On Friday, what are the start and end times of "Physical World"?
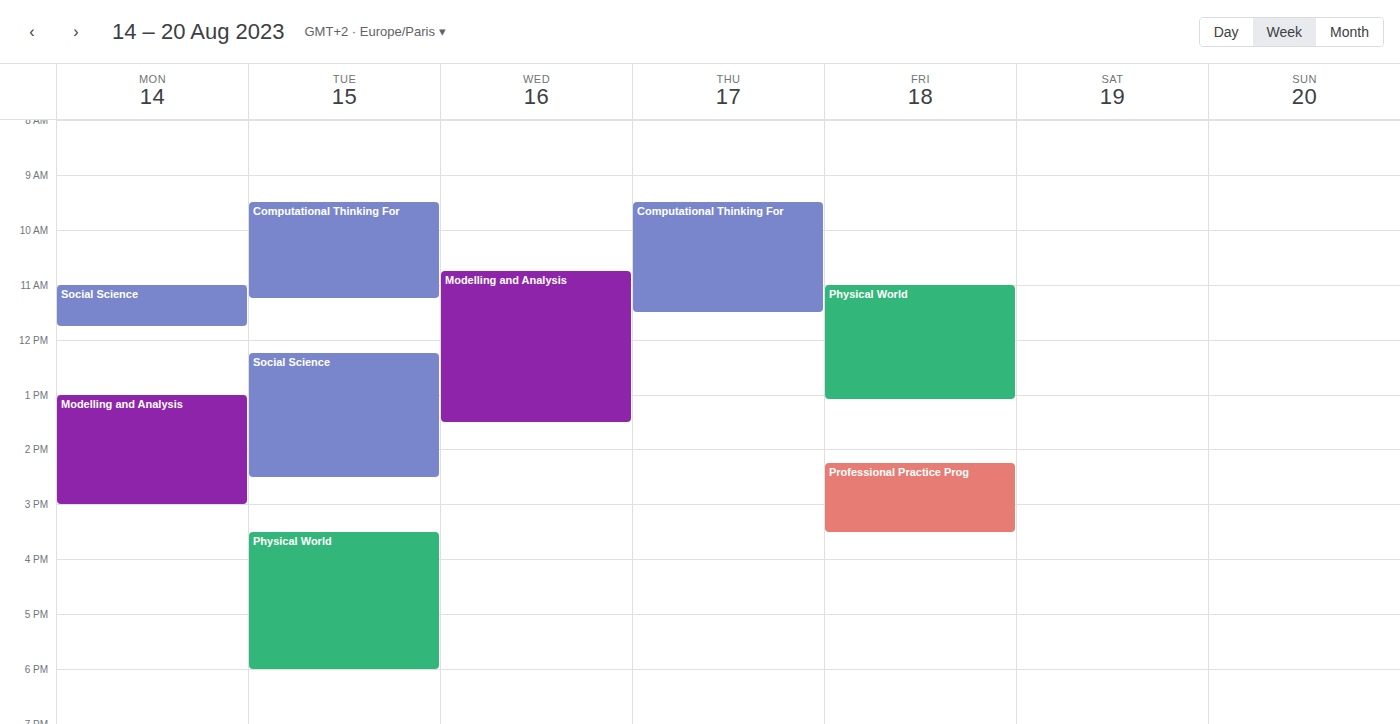
11:00 AM to 1:05 PM